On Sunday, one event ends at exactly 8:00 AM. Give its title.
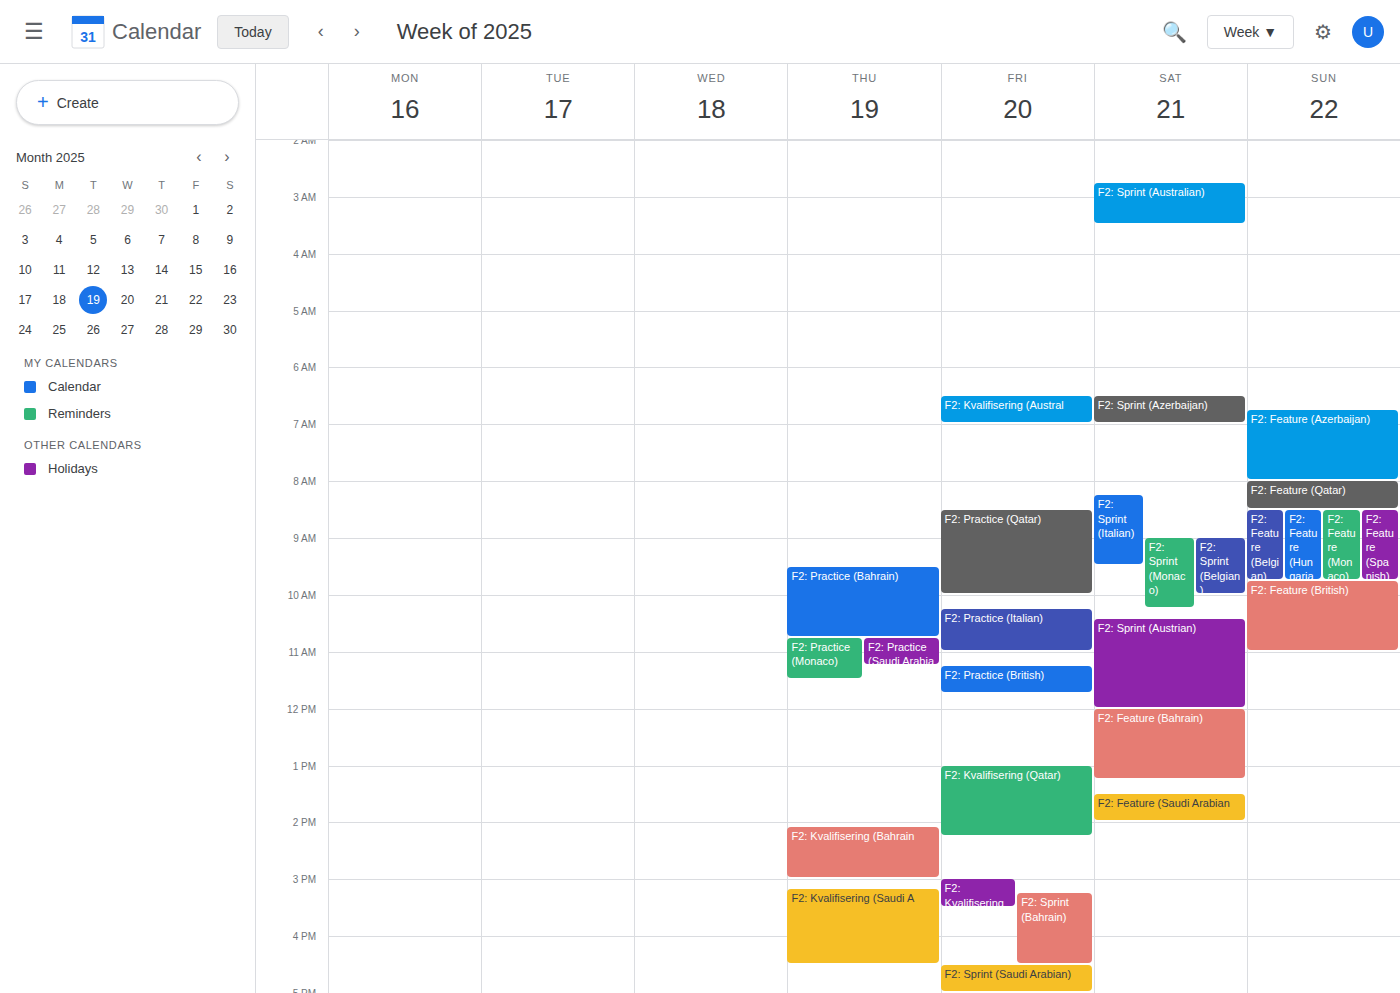
"F2: Feature (Azerbaijan)"